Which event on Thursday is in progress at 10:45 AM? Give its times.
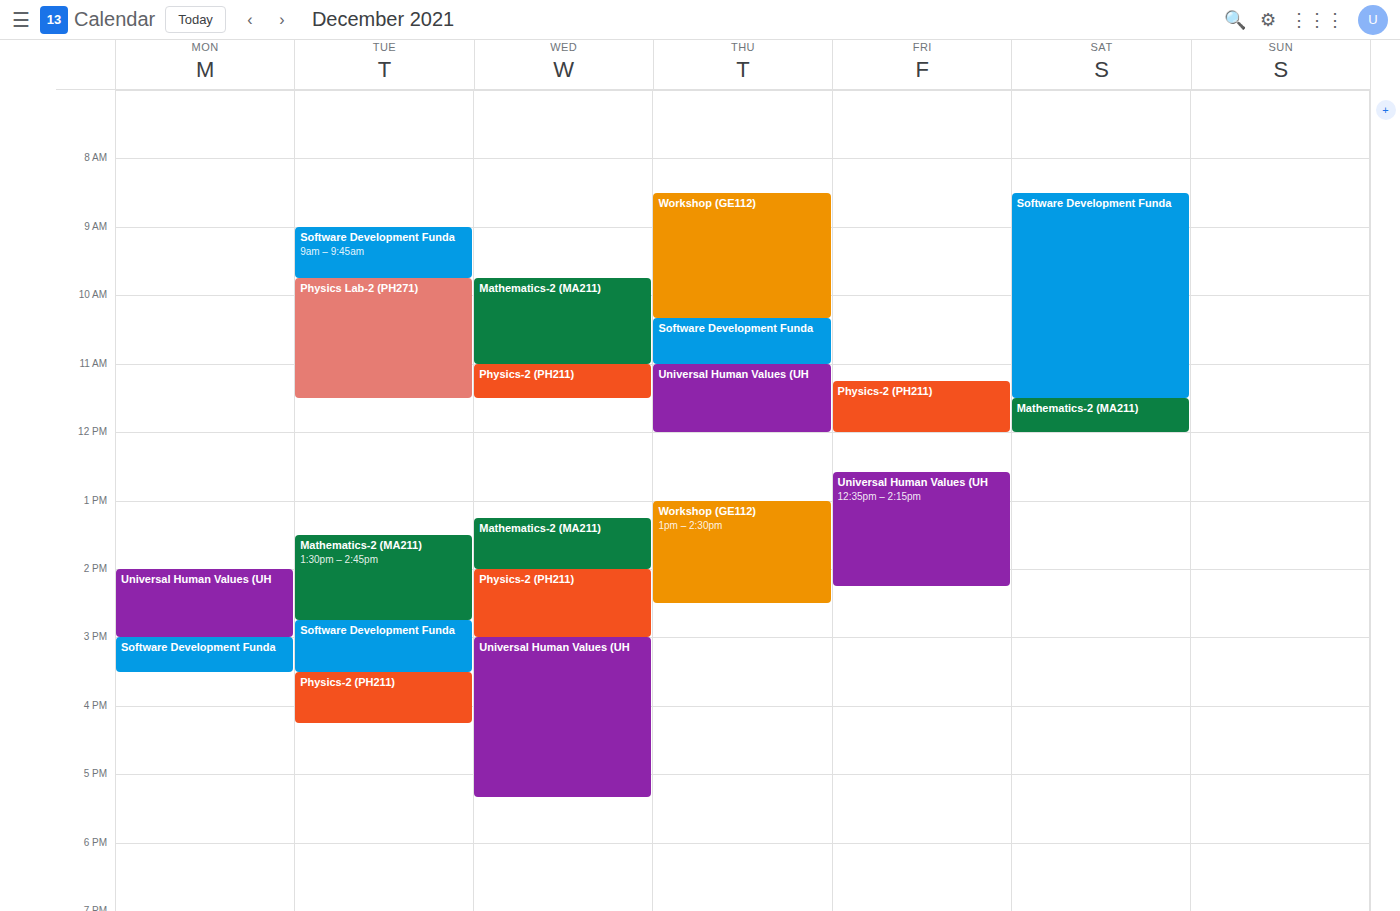
"Software Development Funda", 10:20 AM to 11:00 AM